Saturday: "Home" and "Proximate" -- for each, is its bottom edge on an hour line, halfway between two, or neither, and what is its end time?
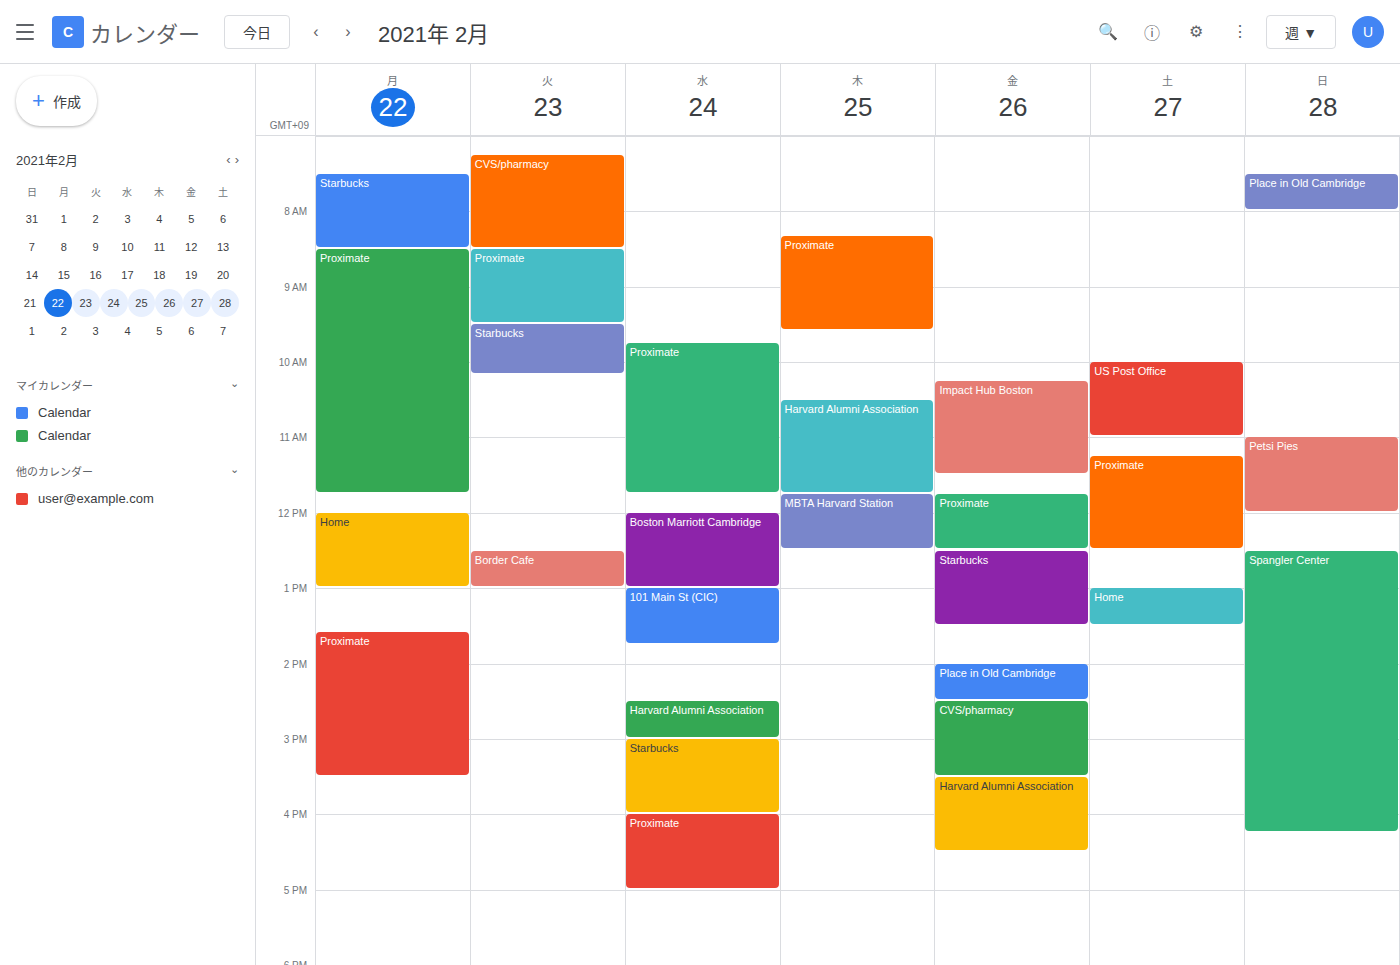
"Home": 13:30, halfway between the 13:00 and 14:00 lines. "Proximate": 12:30, halfway between the 12:00 and 13:00 lines.